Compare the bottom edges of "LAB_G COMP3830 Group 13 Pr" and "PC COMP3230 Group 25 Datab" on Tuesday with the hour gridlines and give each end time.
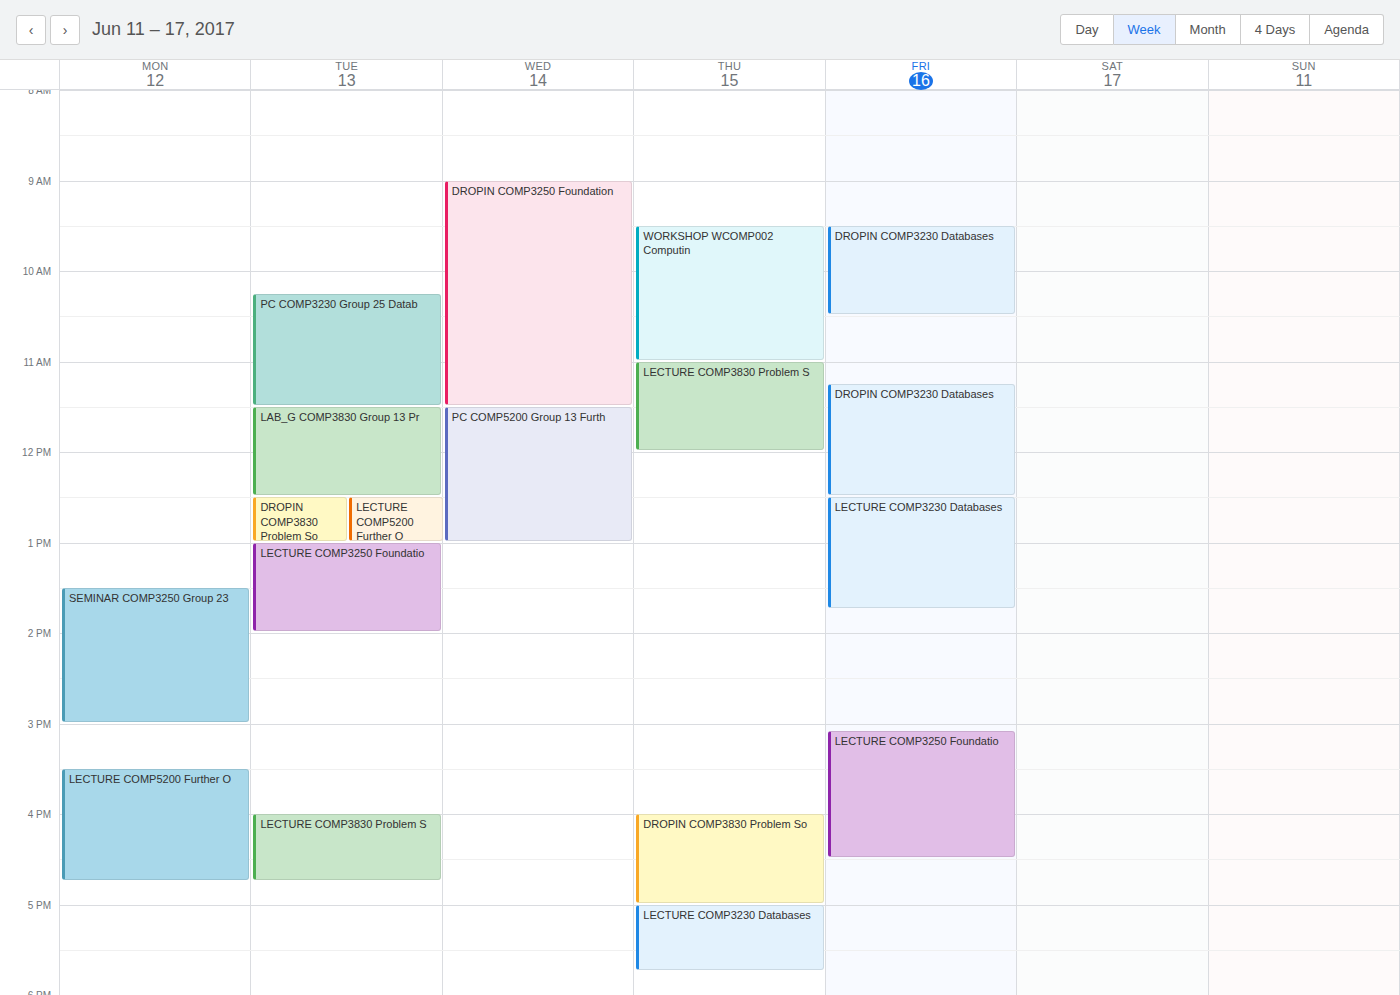
"LAB_G COMP3830 Group 13 Pr": 12:30 PM, halfway between the 12 PM and 1 PM lines. "PC COMP3230 Group 25 Datab": 11:30 AM, halfway between the 11 AM and 12 PM lines.